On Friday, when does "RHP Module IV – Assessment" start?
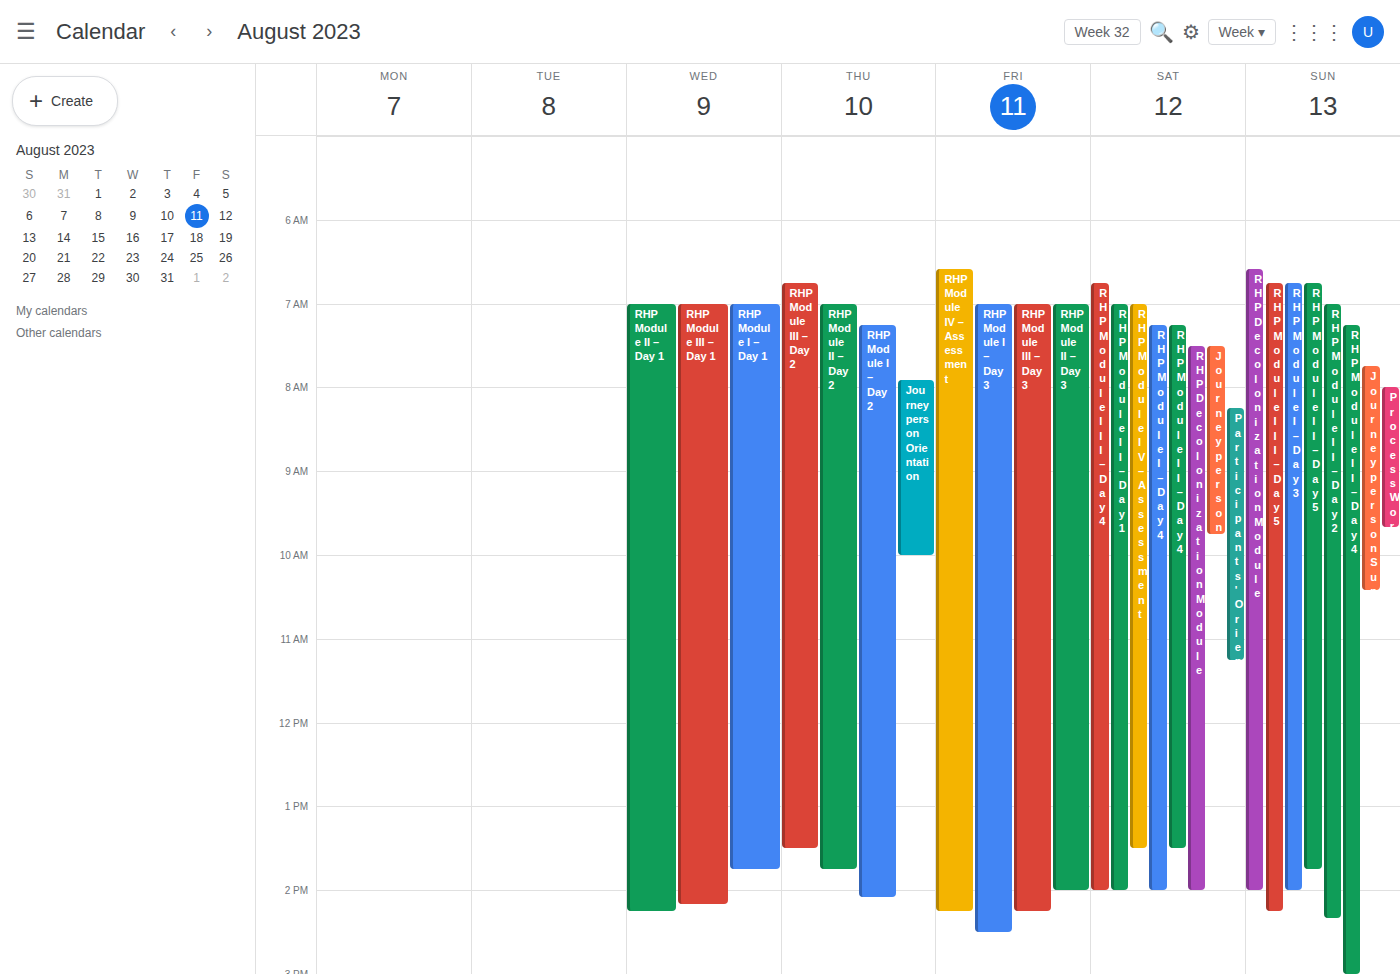
6:35 AM